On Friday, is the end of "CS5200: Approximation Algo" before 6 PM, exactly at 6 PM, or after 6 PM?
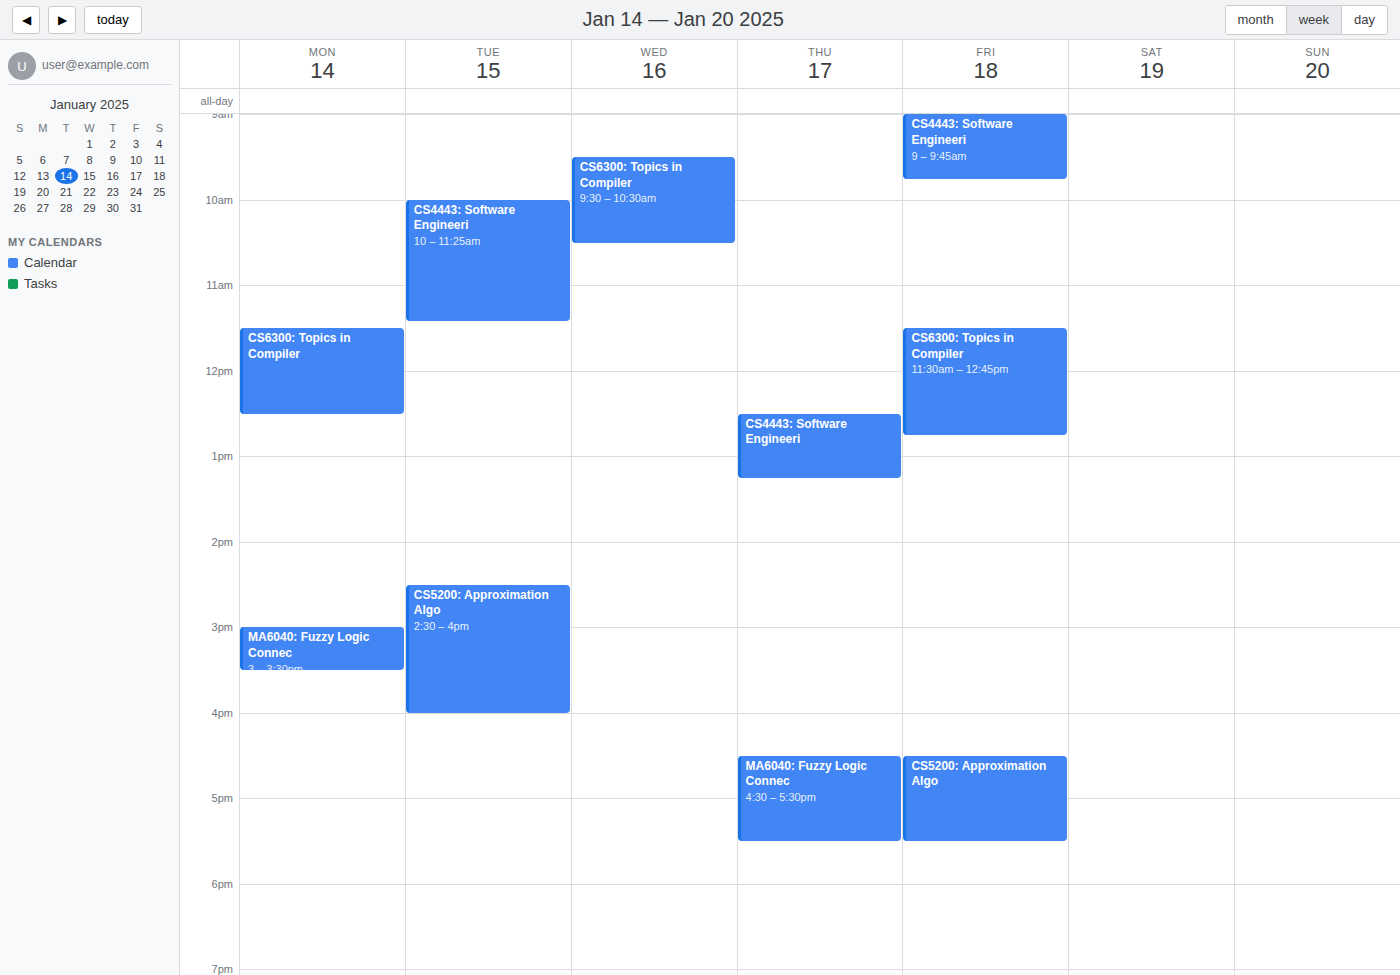
5:30 PM -- before 6 PM, 30 minutes above the 6 PM line.